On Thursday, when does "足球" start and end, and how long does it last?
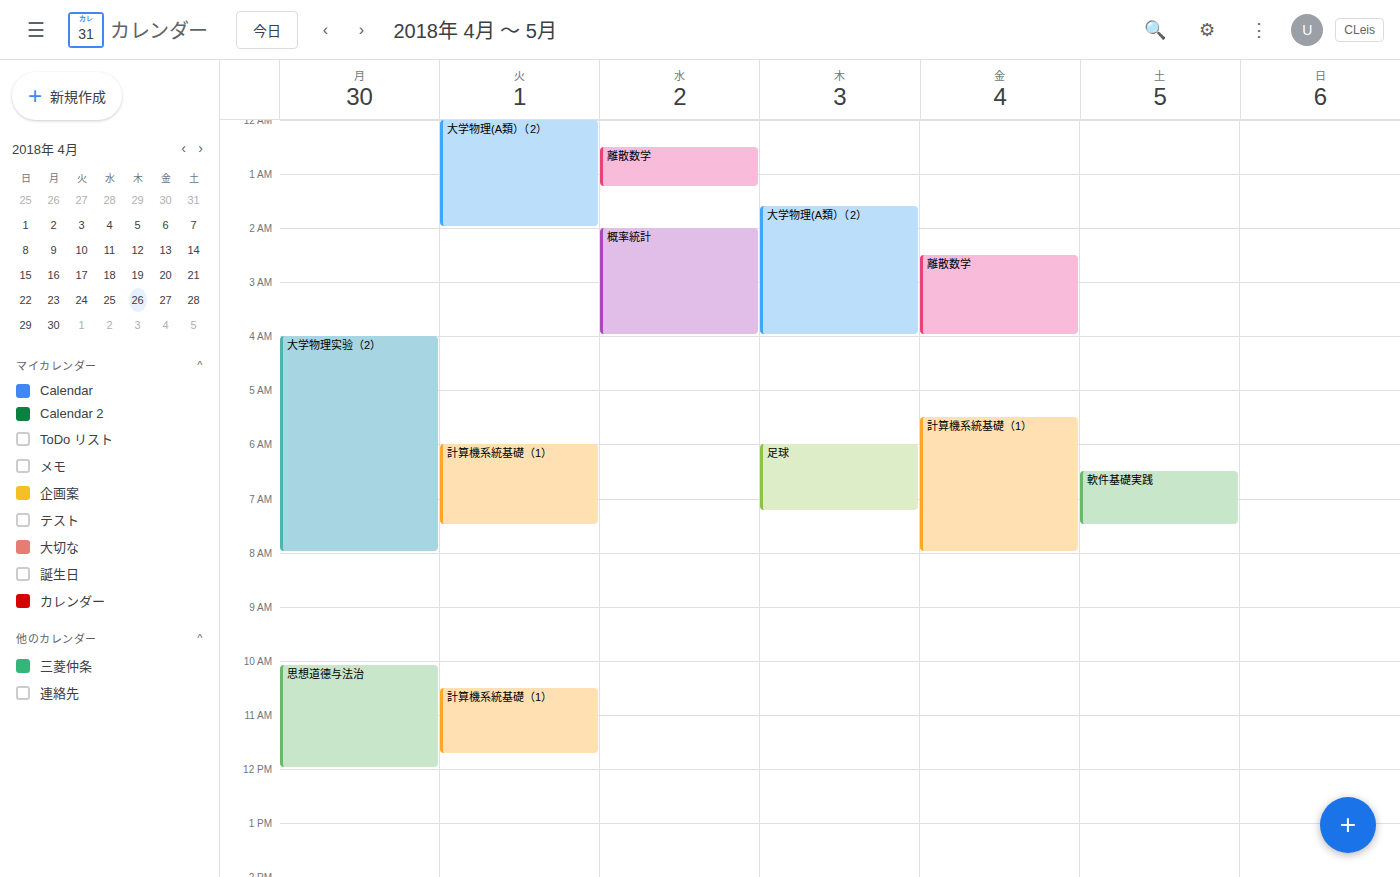
6:00 AM to 7:15 AM, 1 hour 15 minutes